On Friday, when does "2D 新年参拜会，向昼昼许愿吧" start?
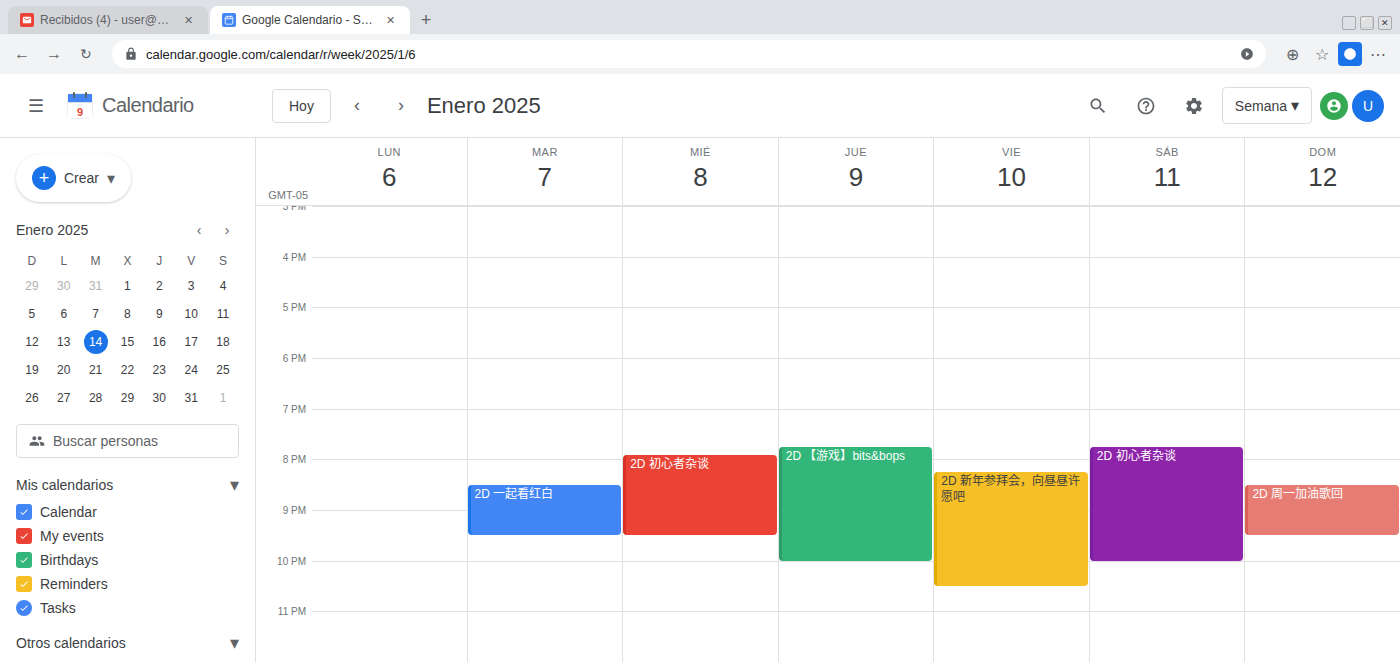
20:15